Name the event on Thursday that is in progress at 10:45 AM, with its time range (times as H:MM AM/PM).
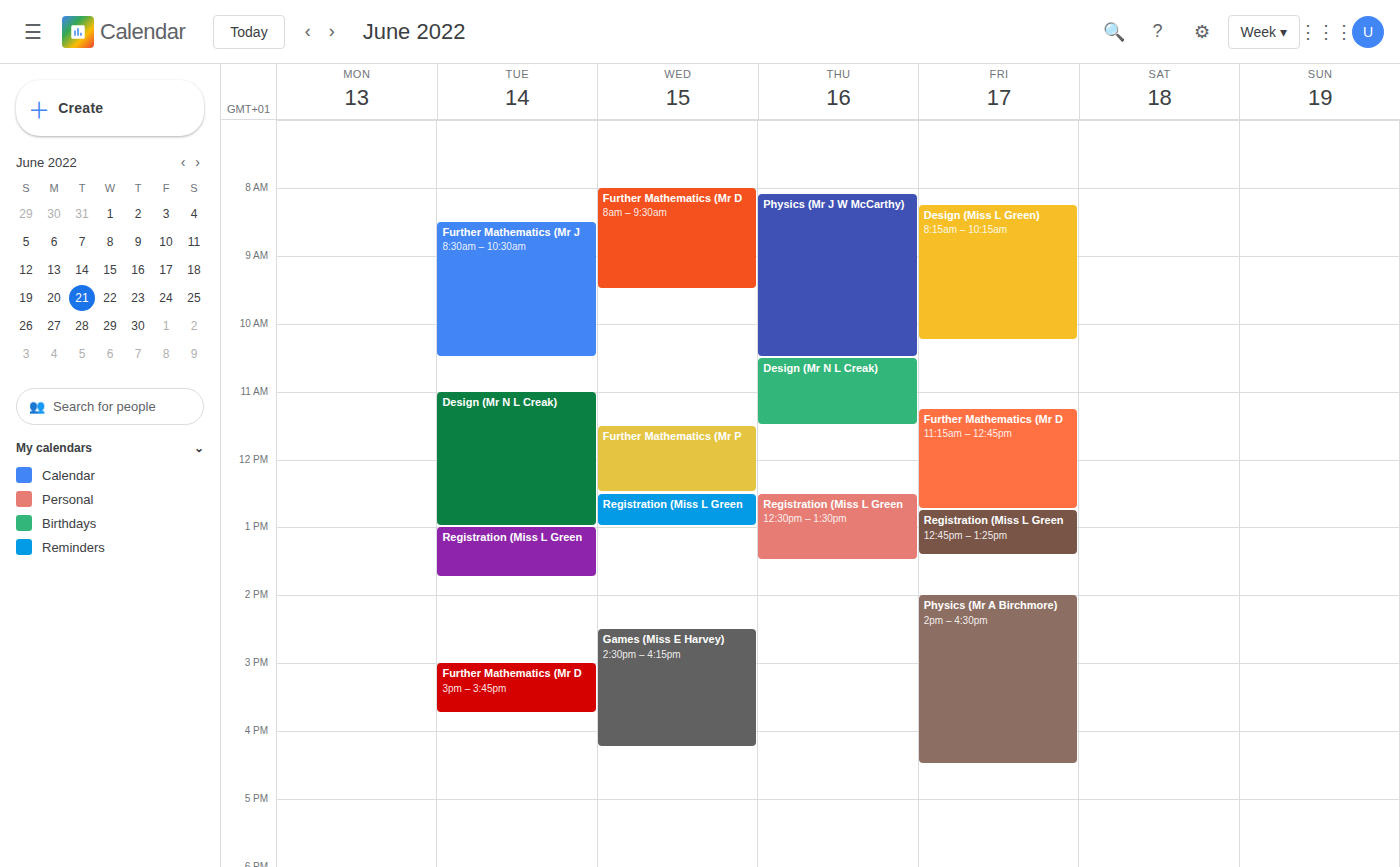
"Design (Mr N L Creak)", 10:30 AM to 11:30 AM